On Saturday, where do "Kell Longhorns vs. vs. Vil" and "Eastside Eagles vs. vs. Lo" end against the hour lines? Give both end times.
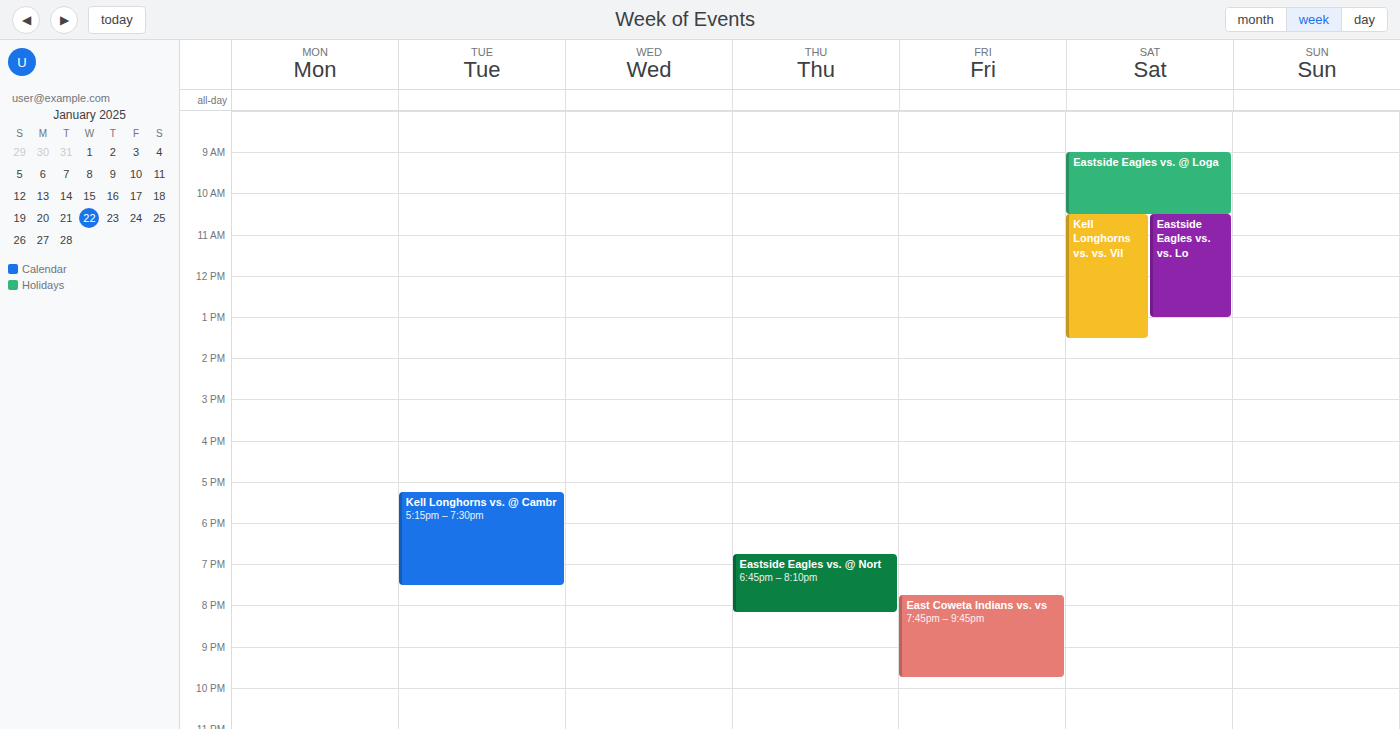
"Kell Longhorns vs. vs. Vil": 13:30, halfway between the 13:00 and 14:00 lines. "Eastside Eagles vs. vs. Lo": 13:00, exactly on the 13:00 line.